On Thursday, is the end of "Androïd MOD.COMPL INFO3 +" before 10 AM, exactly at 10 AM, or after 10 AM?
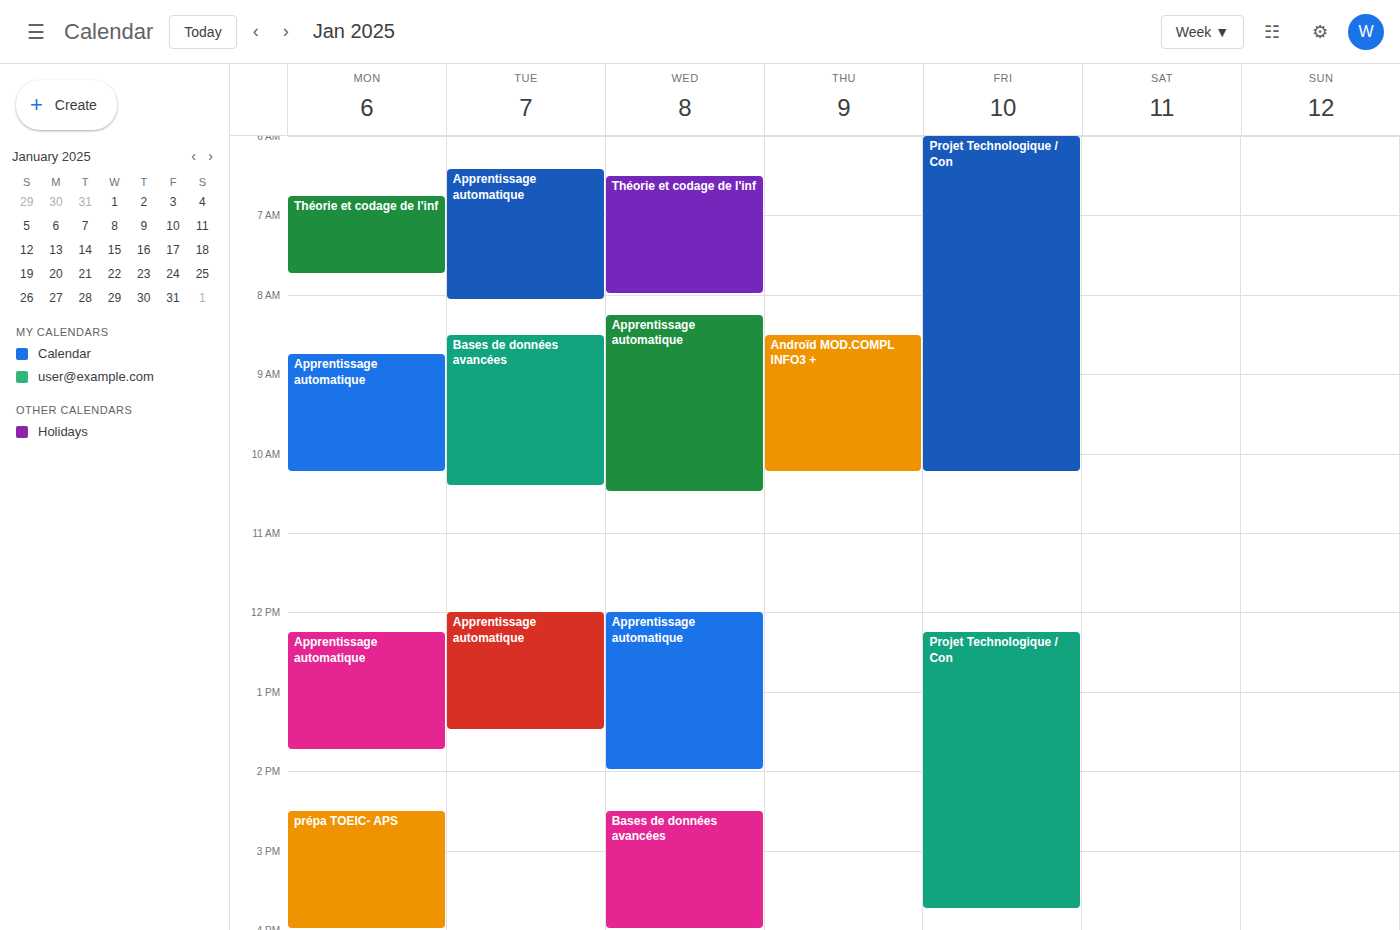
10:15 AM -- after 10 AM, 15 minutes below the 10 AM line.